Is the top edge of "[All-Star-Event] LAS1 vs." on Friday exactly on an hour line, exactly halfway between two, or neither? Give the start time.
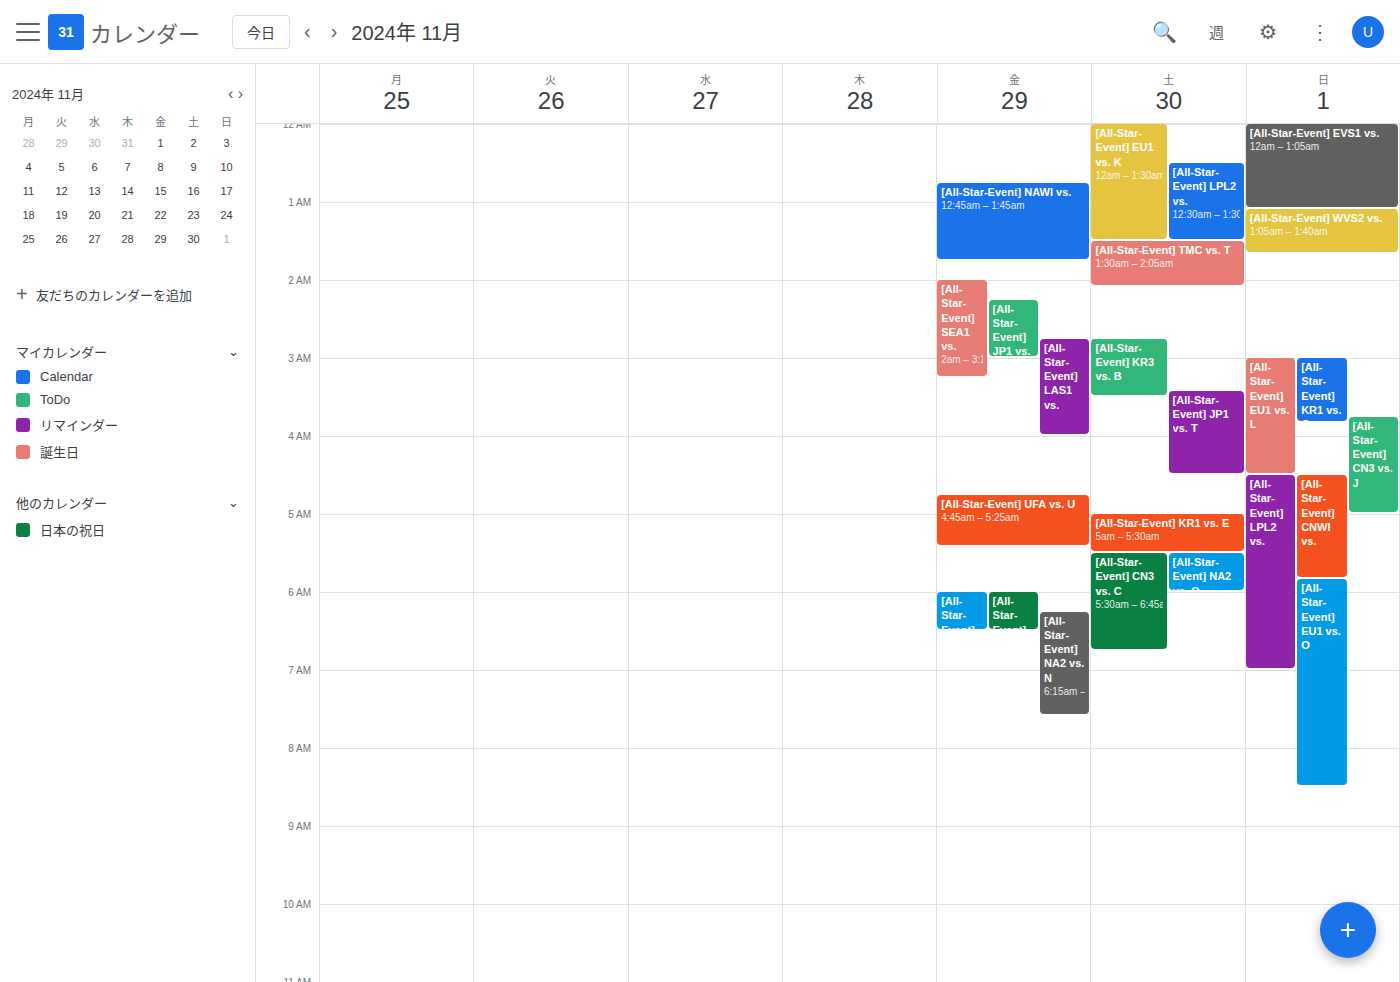
2:45 AM -- neither: three quarters of the way from the 2 AM line to the 3 AM line.